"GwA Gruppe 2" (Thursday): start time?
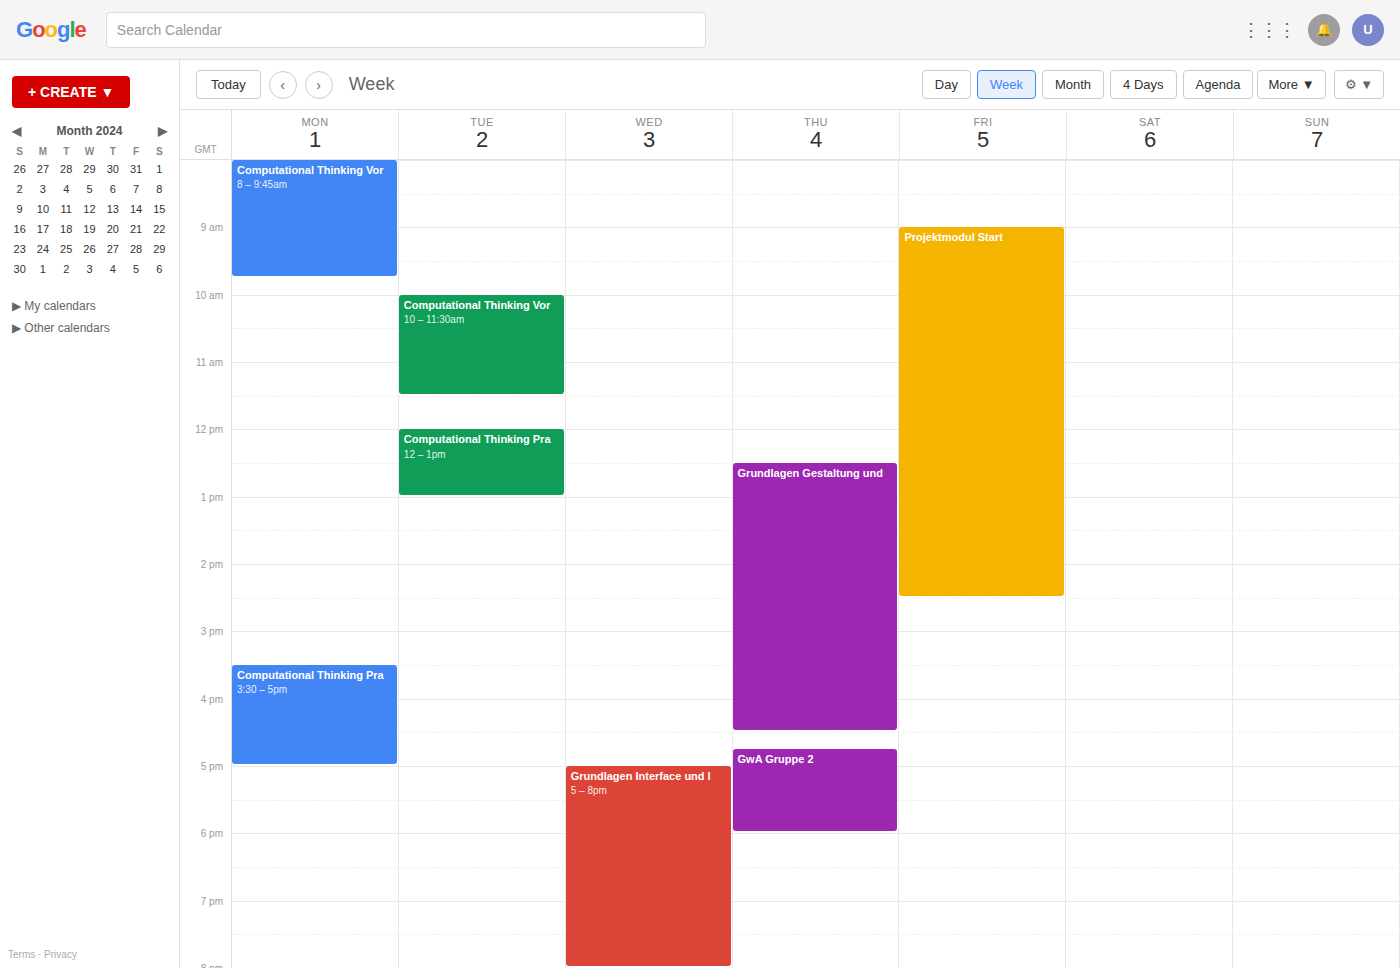
4:45 PM